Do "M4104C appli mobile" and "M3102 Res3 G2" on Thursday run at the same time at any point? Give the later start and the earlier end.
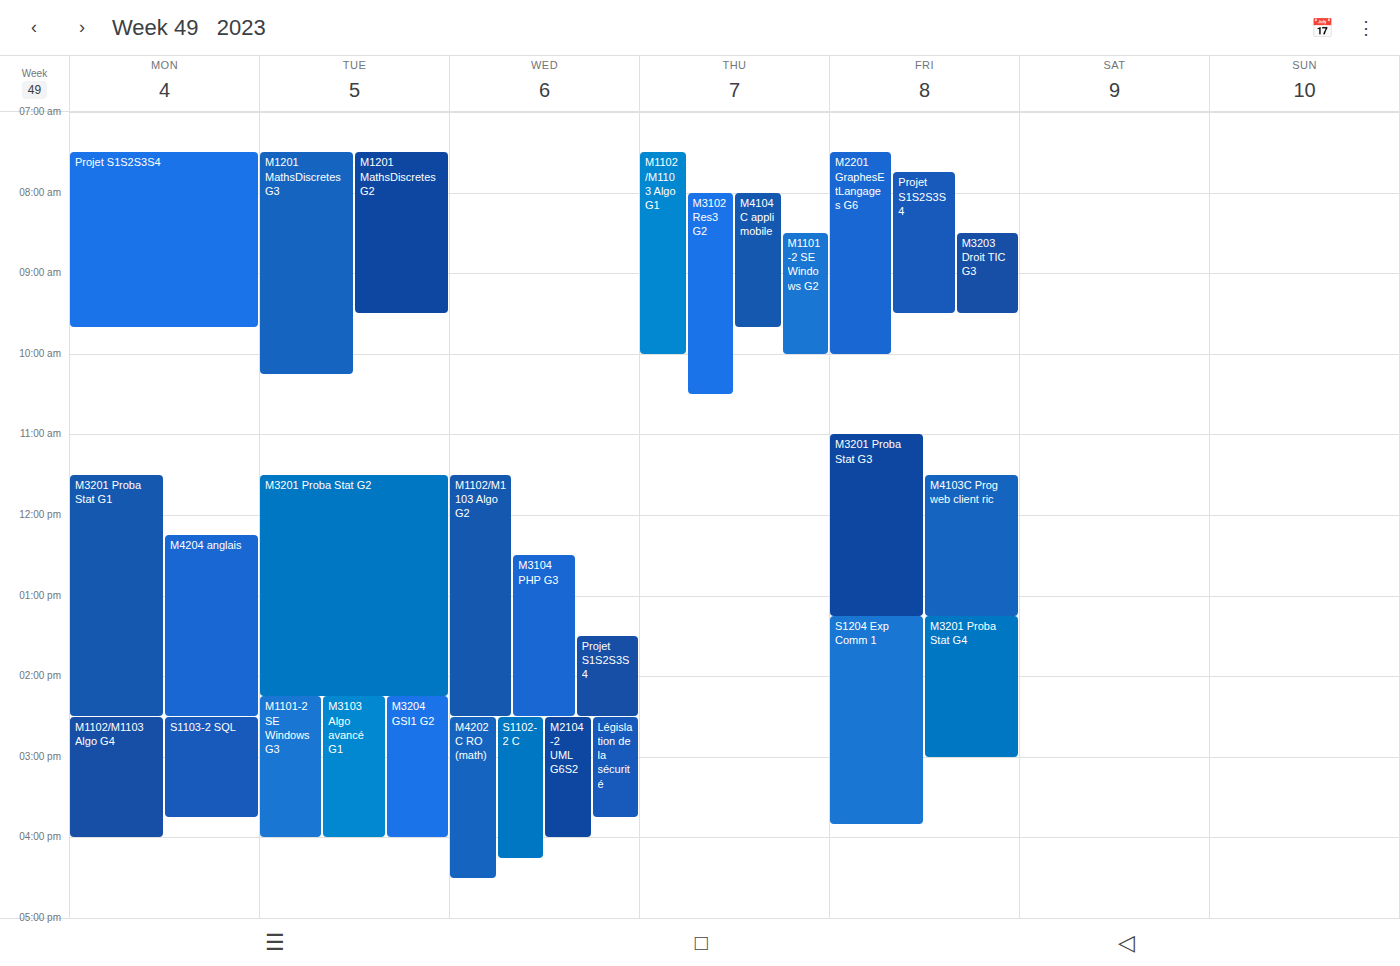
"M3102 Res3 G2" starts at 8:00 AM, before "M4104C appli mobile" ends at 9:40 AM -- they overlap.